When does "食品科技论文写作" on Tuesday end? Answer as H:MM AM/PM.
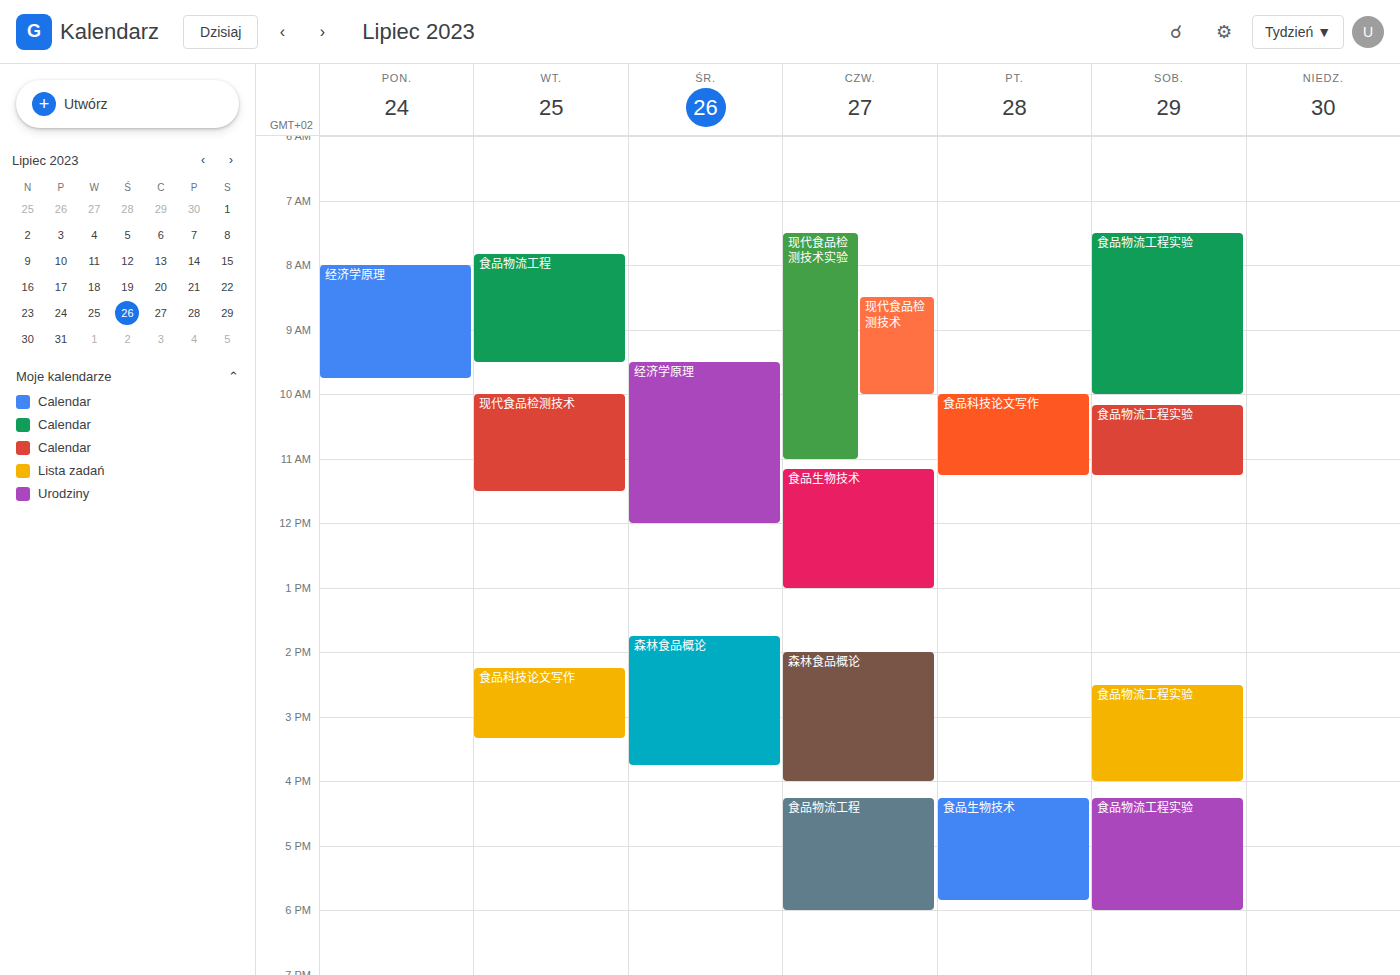
3:20 PM